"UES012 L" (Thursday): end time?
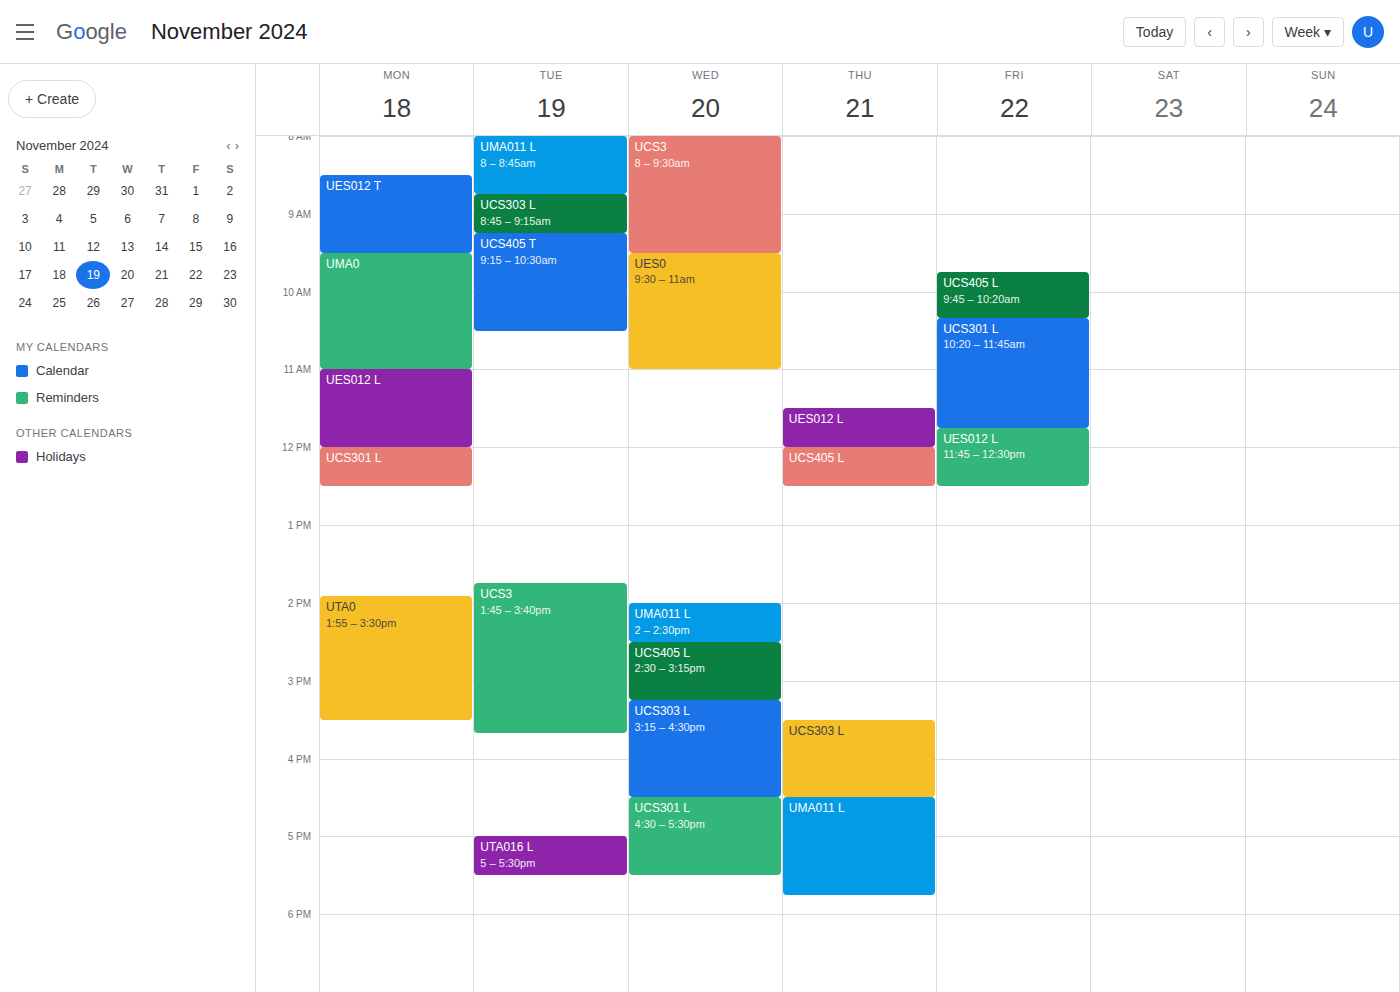
12:00 PM